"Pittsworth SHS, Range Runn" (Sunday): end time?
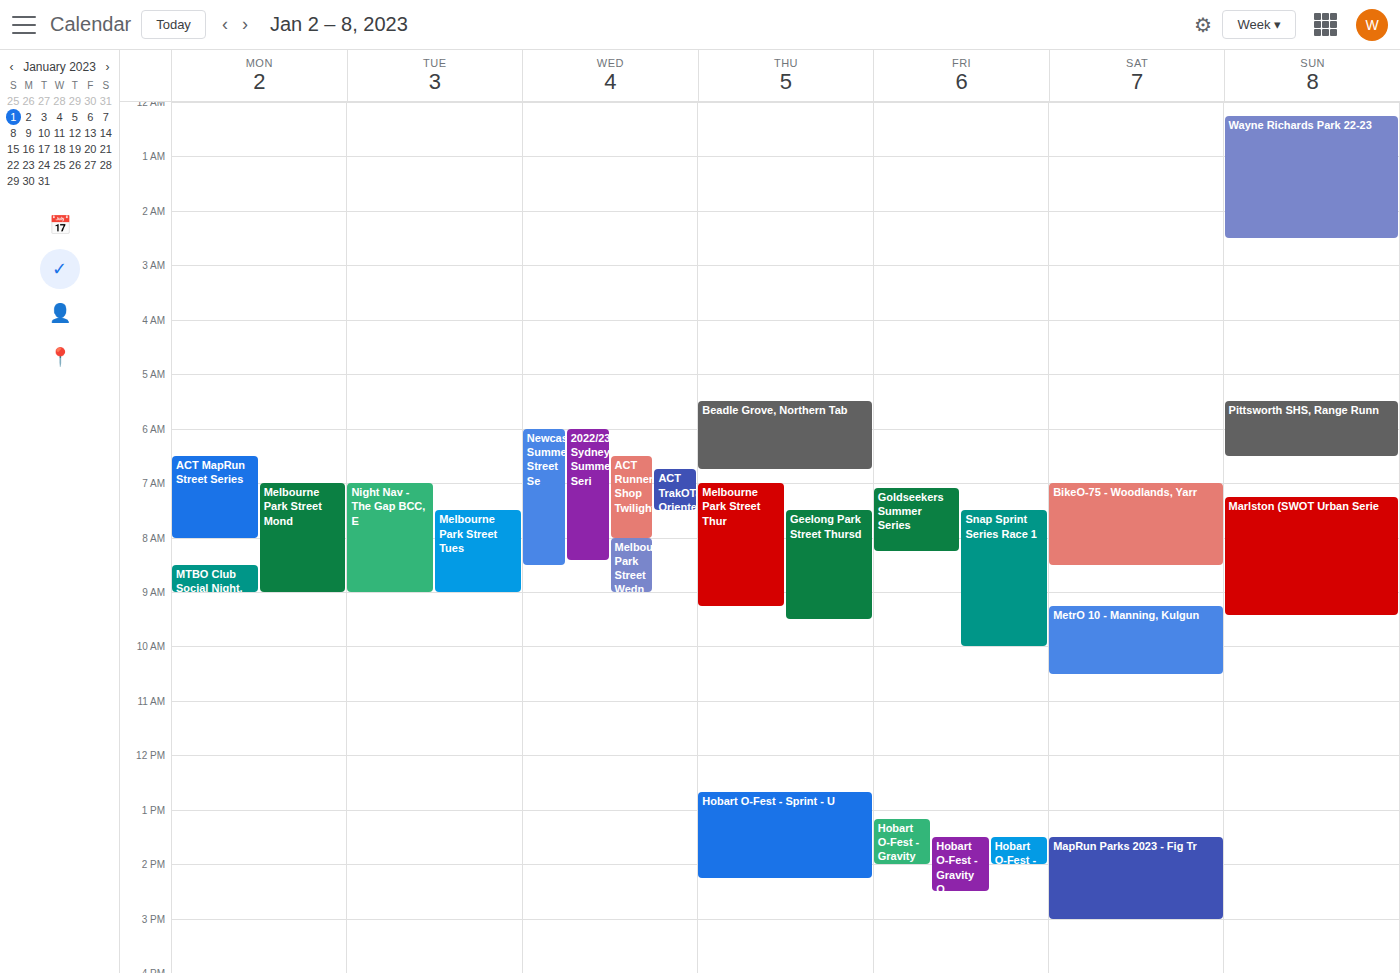
6:30 AM